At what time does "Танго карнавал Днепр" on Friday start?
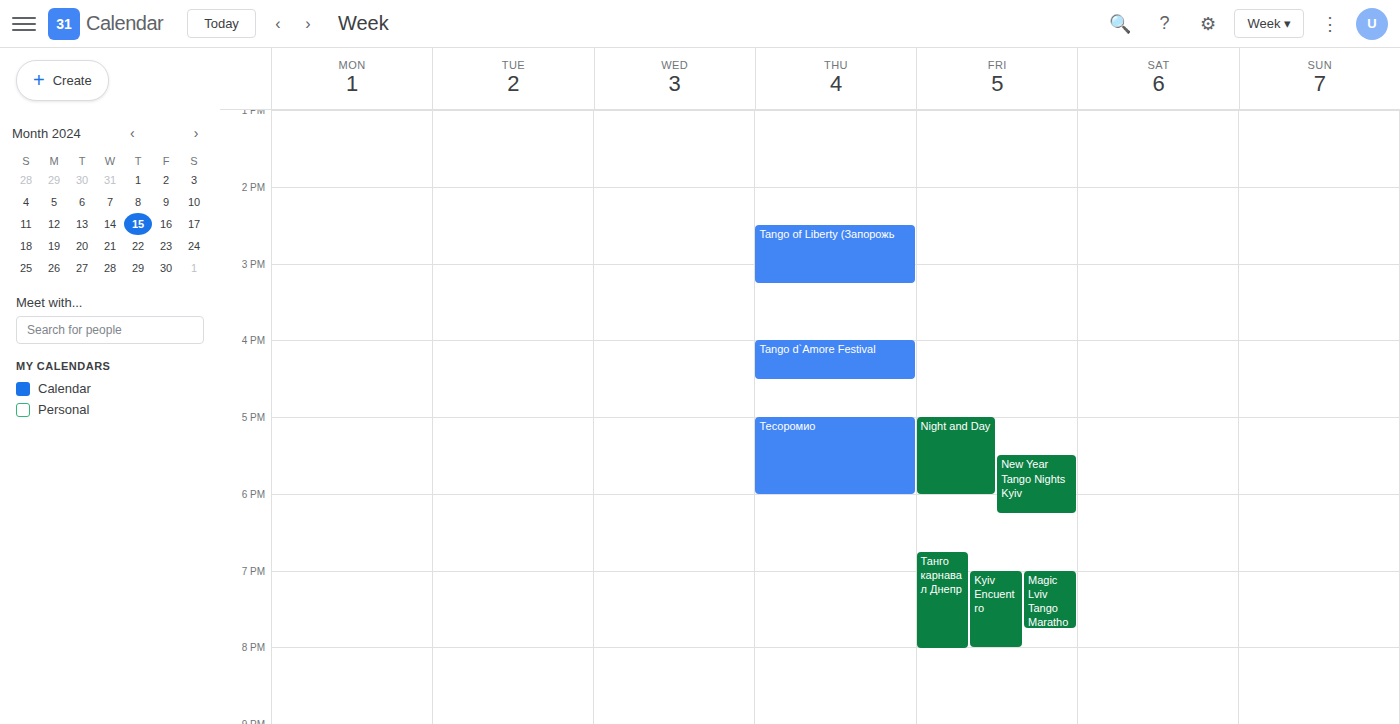
6:45 PM